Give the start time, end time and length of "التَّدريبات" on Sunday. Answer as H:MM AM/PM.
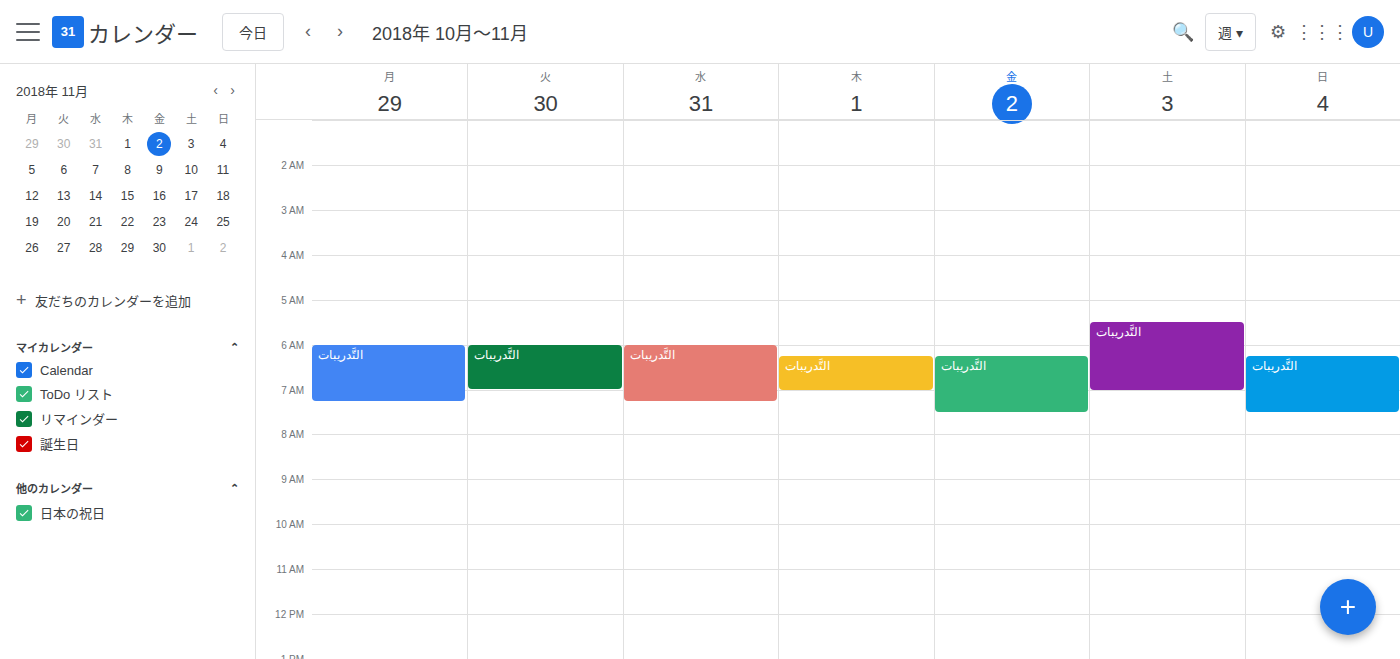
6:15 AM to 7:30 AM, 1 hour 15 minutes